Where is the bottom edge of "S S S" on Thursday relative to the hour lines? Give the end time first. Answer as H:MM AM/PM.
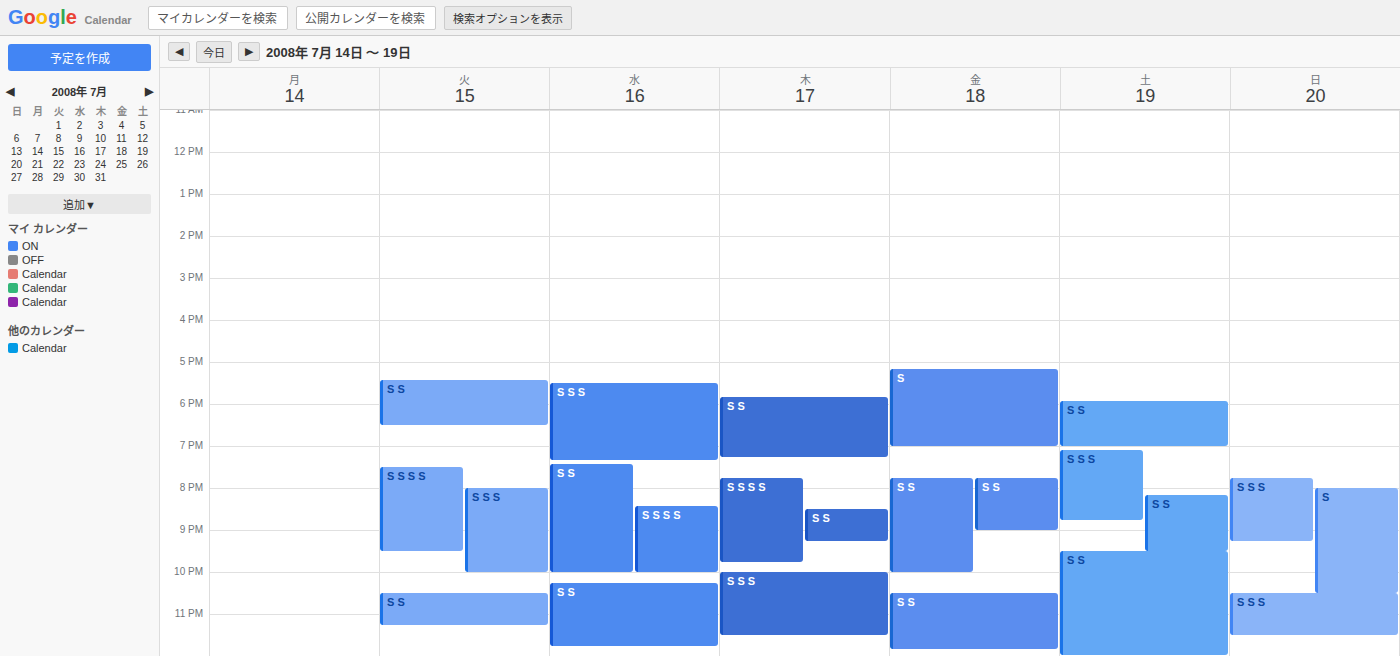
11:30 PM -- halfway between the 11 PM and 12 AM lines.